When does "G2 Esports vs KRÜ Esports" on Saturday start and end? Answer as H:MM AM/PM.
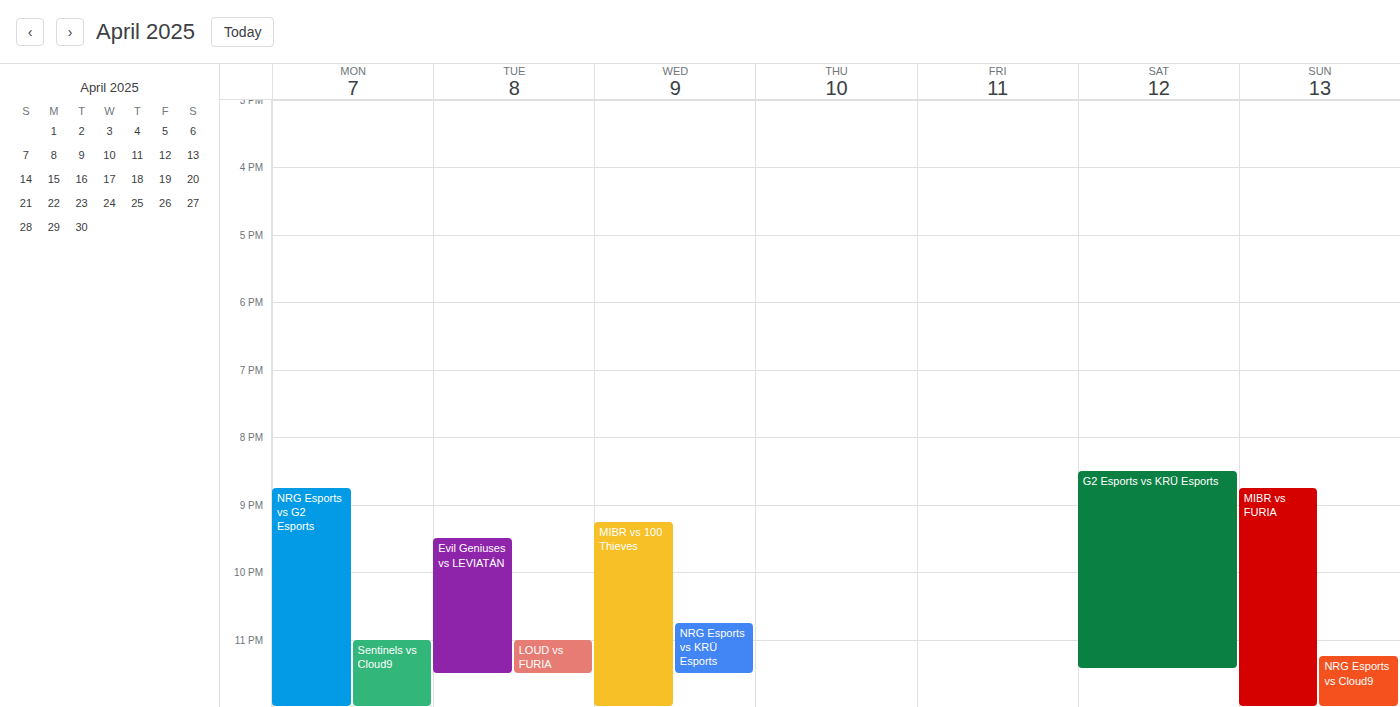
8:30 PM to 11:25 PM